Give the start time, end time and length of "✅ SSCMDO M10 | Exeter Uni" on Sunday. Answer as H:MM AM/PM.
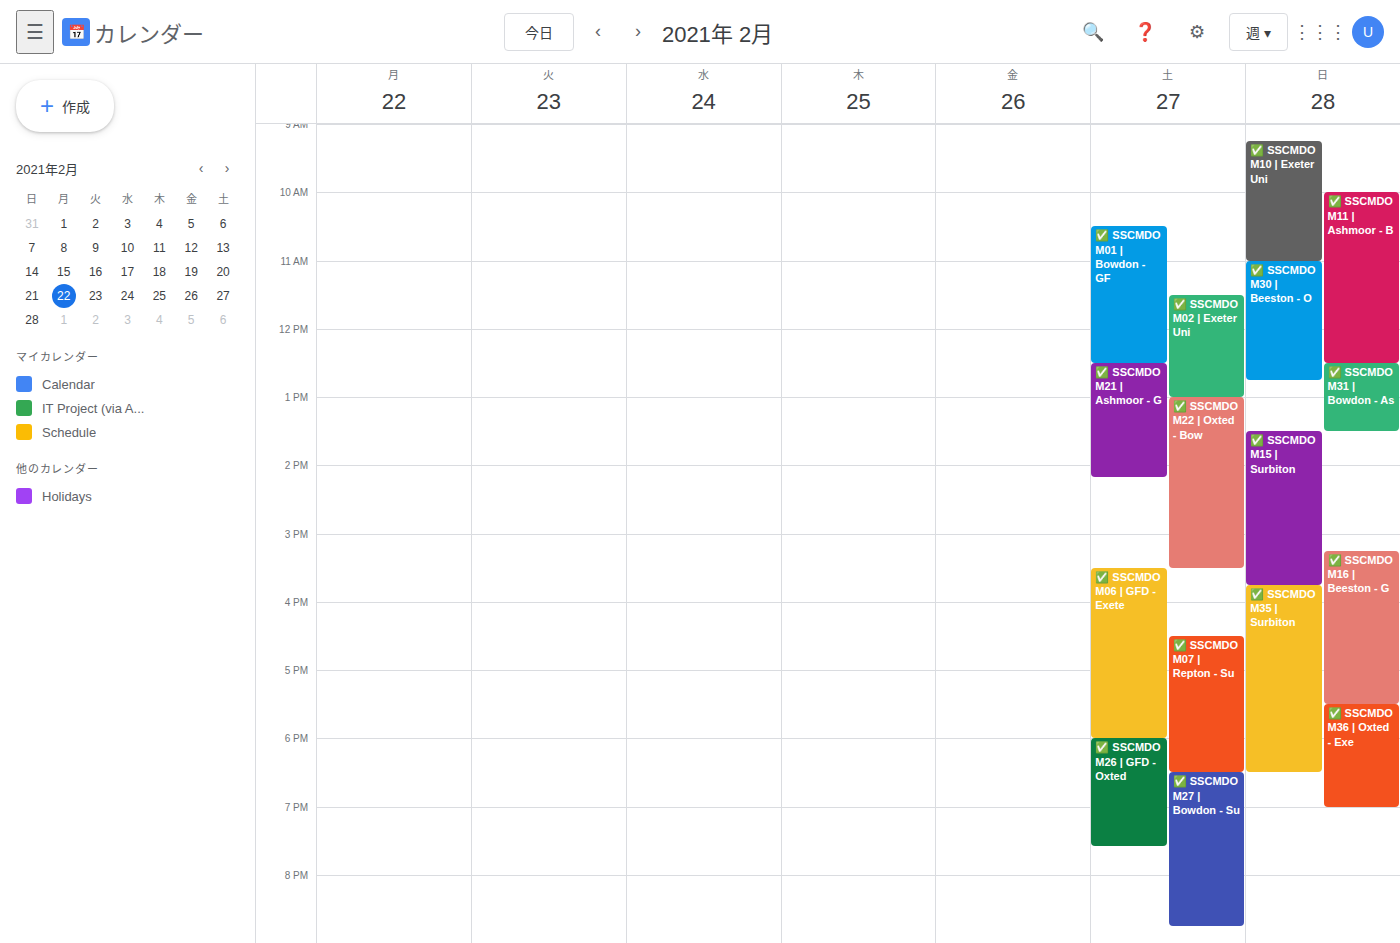
9:15 AM to 11:00 AM, 1 hour 45 minutes